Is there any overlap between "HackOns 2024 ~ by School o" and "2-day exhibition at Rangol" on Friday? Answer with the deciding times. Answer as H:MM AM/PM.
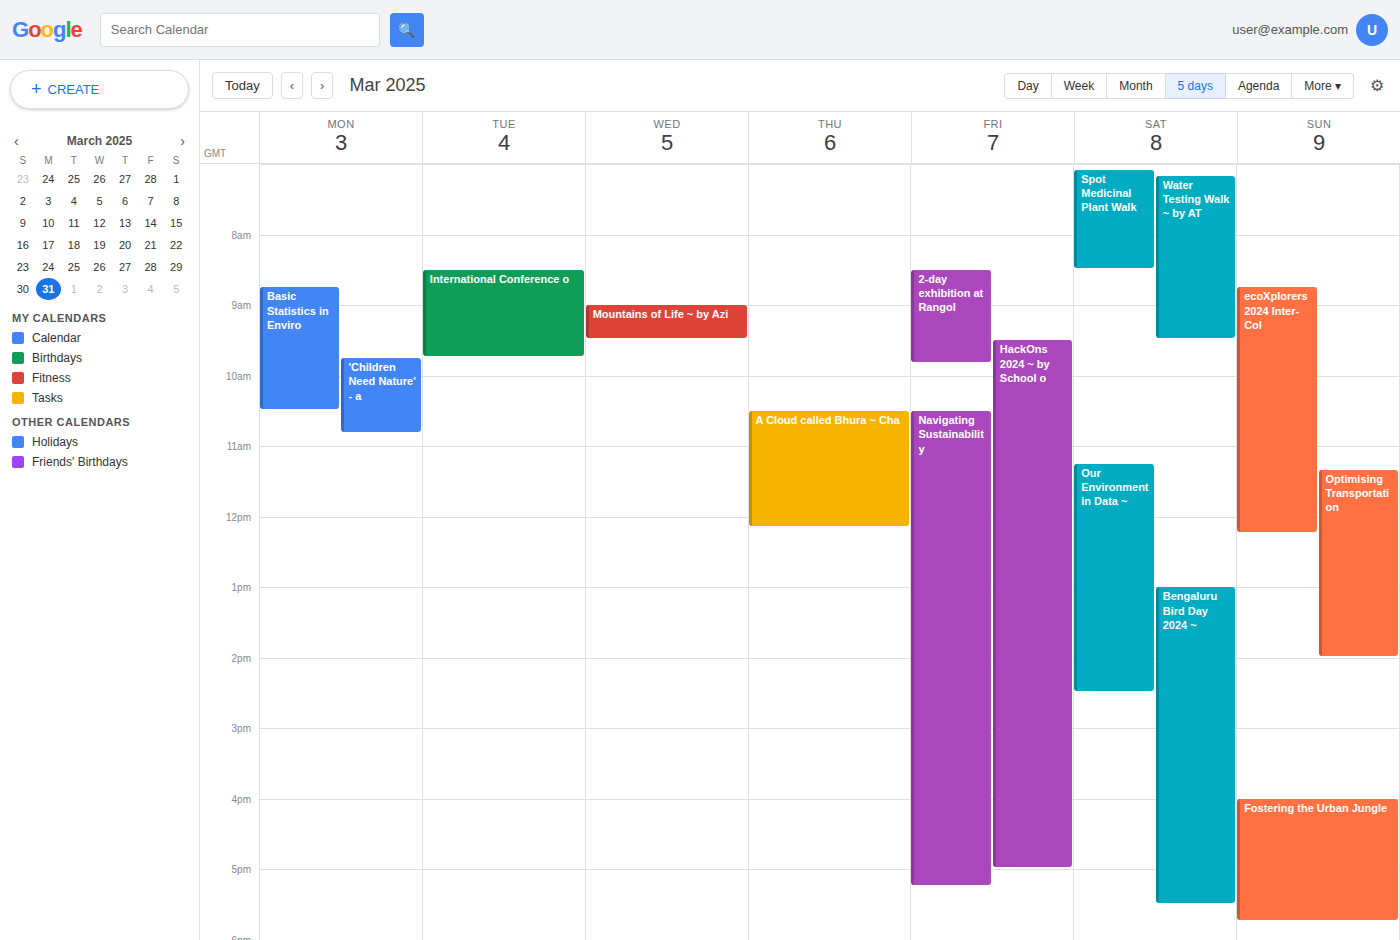
"HackOns 2024 ~ by School o" starts at 9:30 AM, before "2-day exhibition at Rangol" ends at 9:50 AM -- they overlap.